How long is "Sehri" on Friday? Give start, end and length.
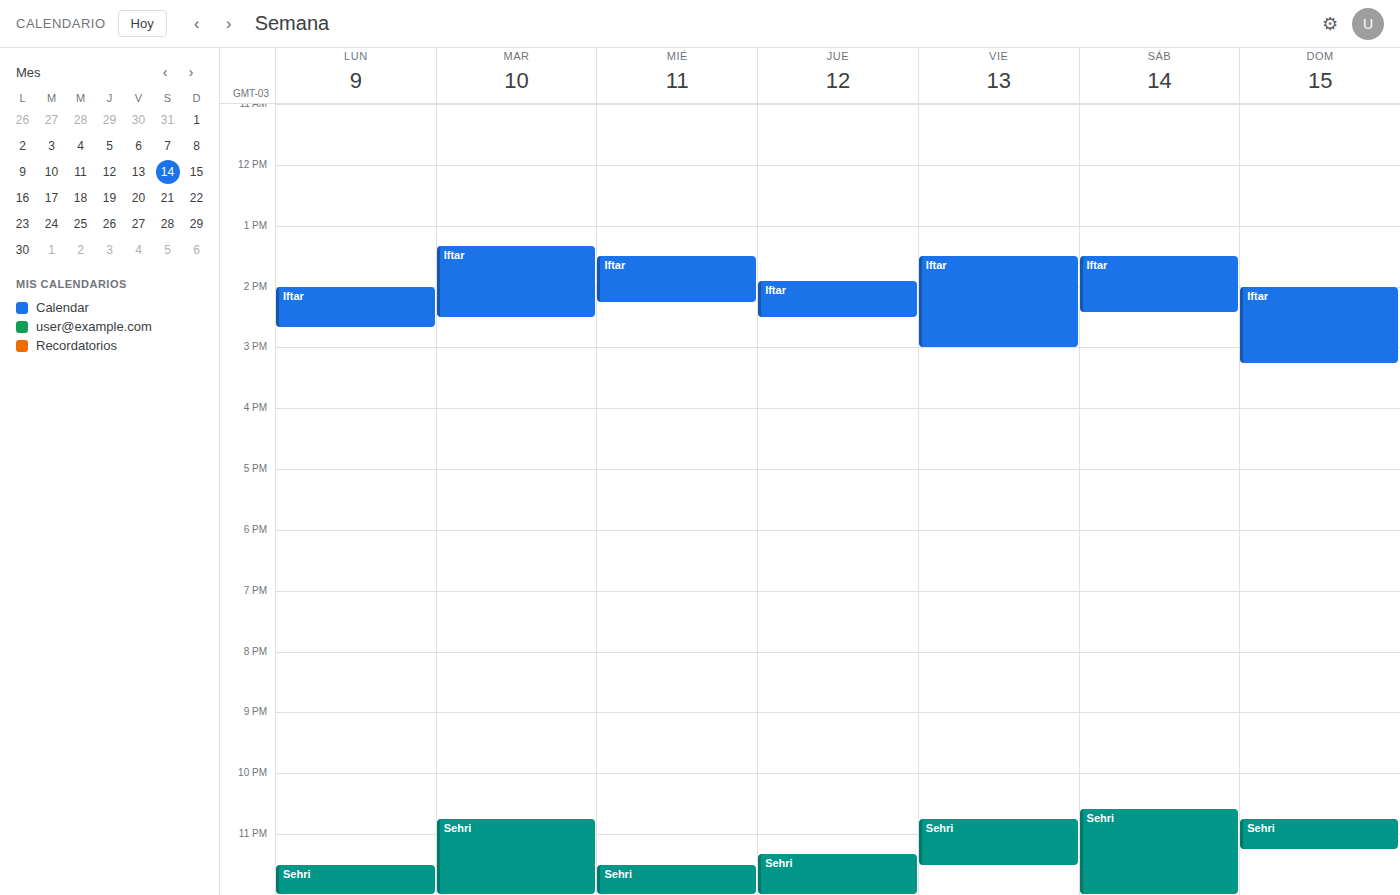
22:45 to 23:30, 45 minutes